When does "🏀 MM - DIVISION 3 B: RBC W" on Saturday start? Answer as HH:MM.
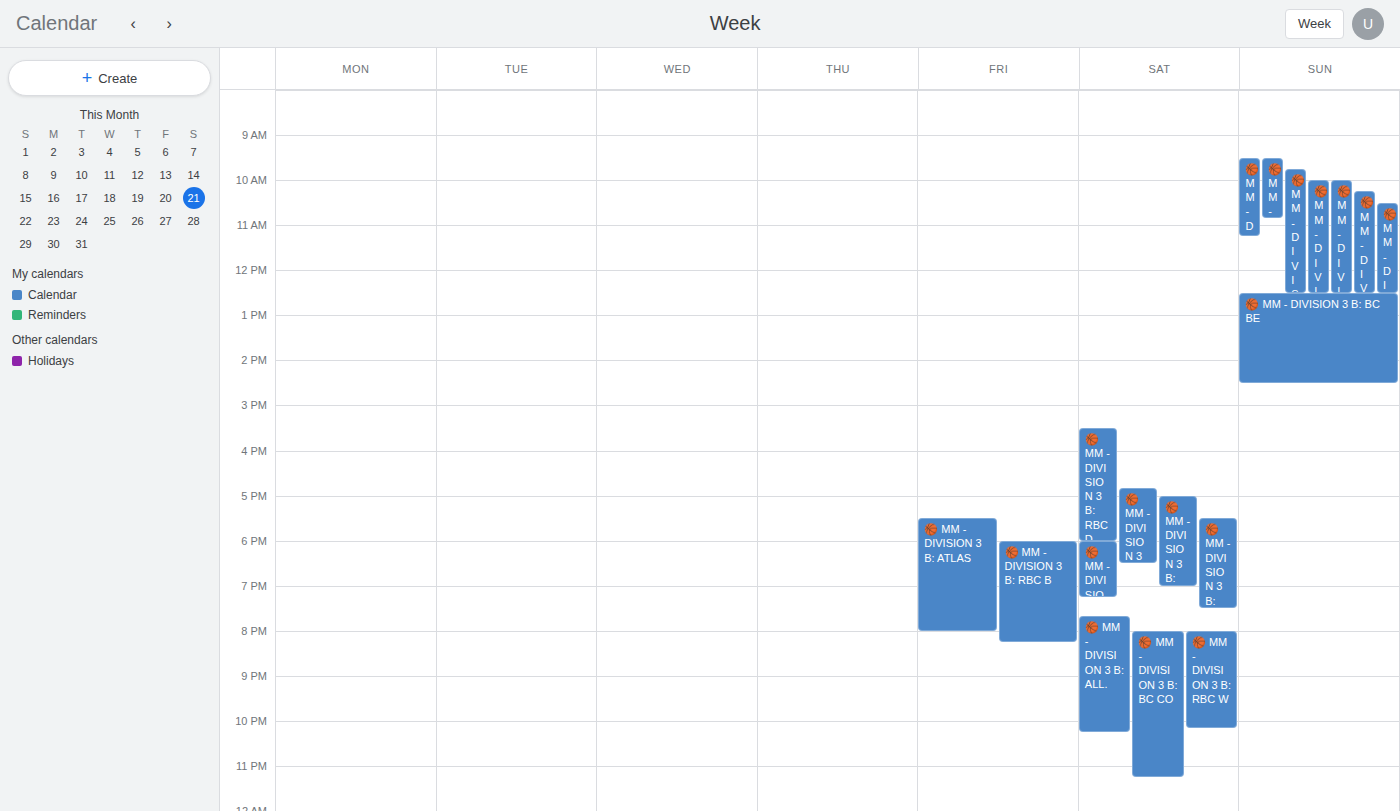
20:00